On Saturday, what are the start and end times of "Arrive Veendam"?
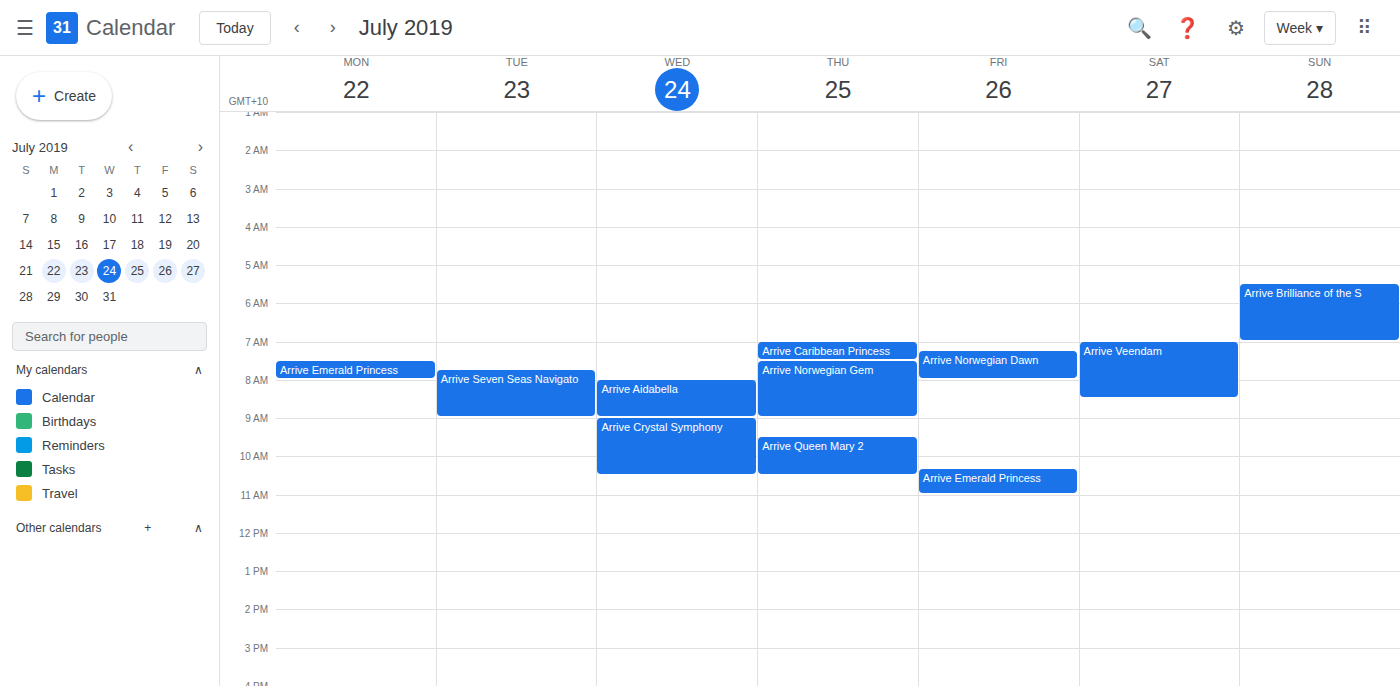
07:00 to 08:30